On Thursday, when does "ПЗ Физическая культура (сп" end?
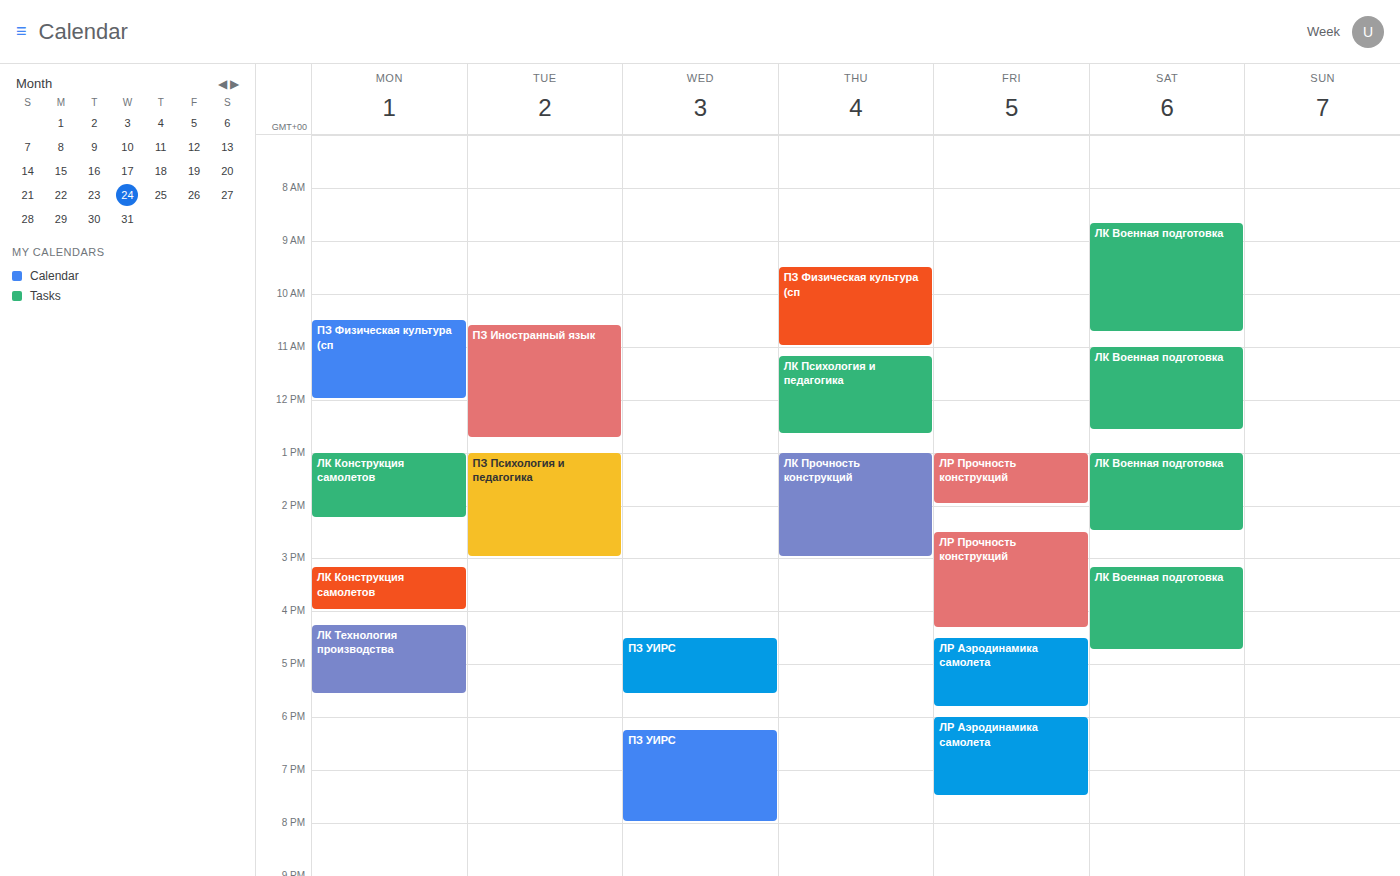
11:00 AM